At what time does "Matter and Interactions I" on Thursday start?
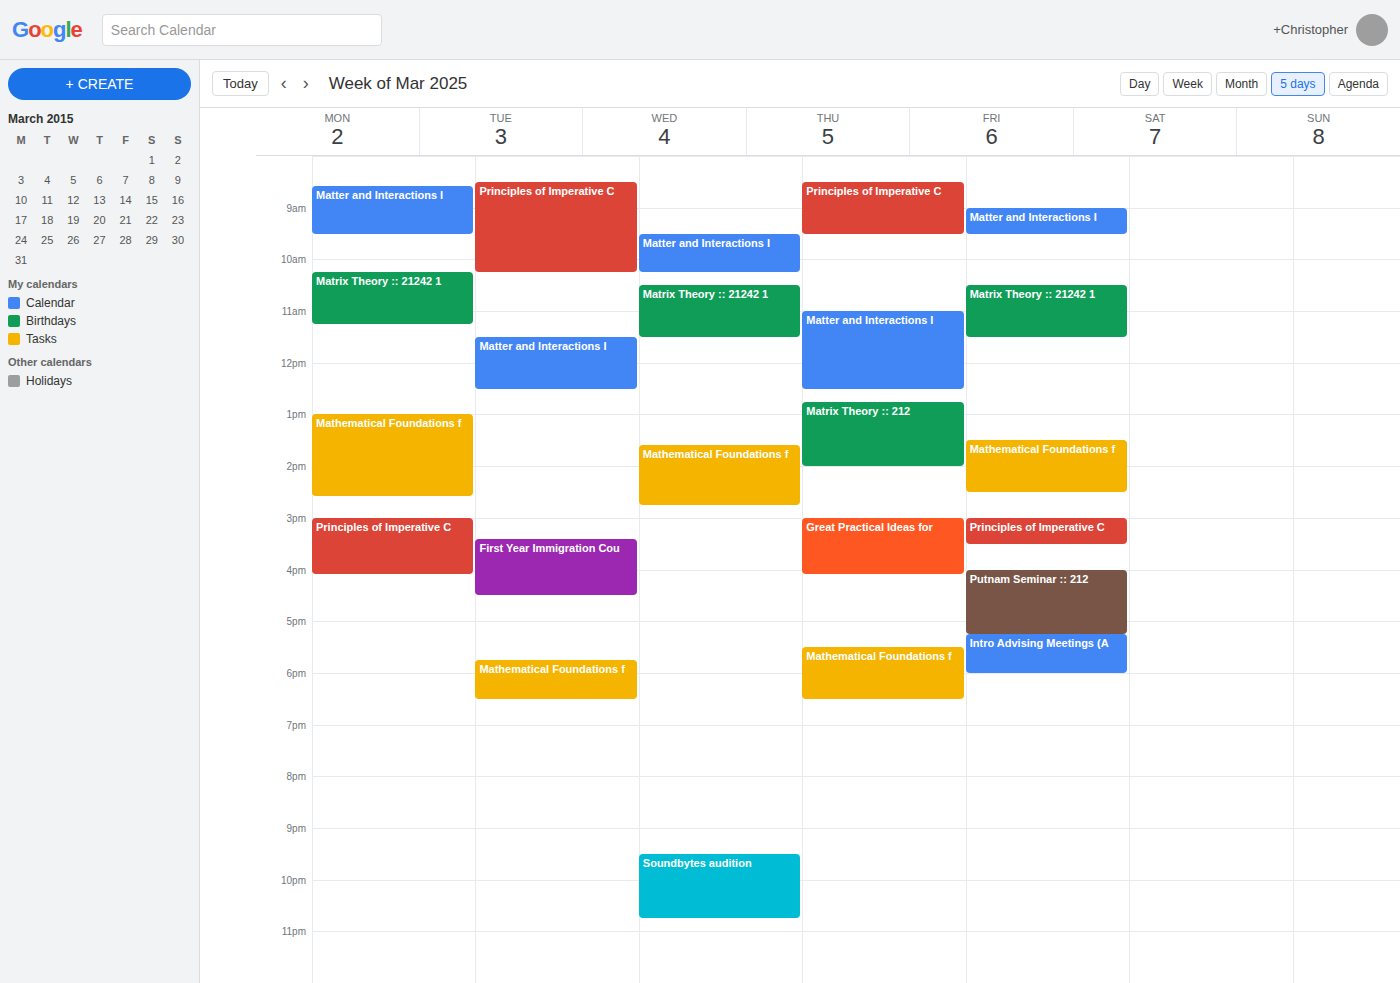
11:00